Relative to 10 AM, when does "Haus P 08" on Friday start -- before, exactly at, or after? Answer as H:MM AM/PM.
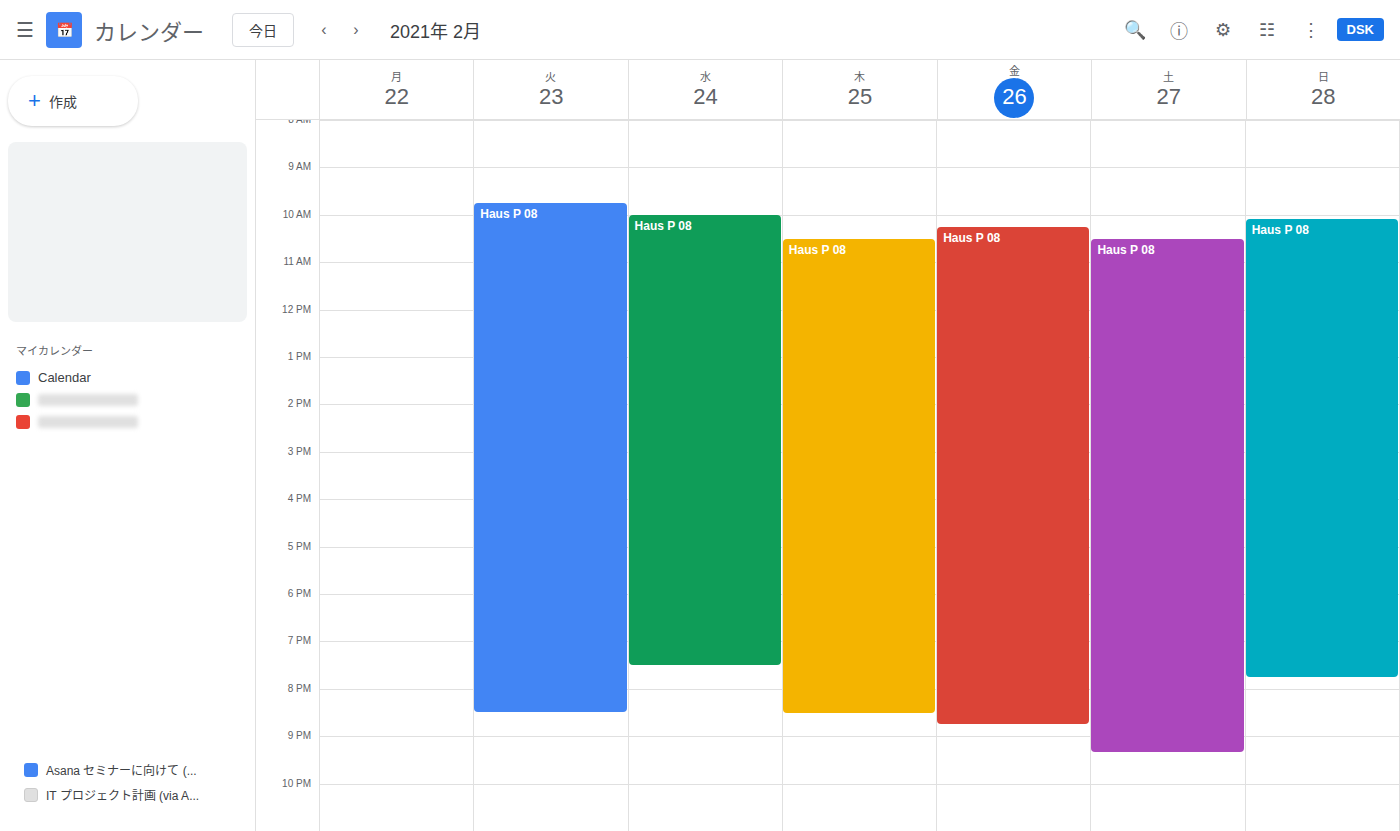
10:15 AM -- after 10 AM, 15 minutes below the 10 AM line.